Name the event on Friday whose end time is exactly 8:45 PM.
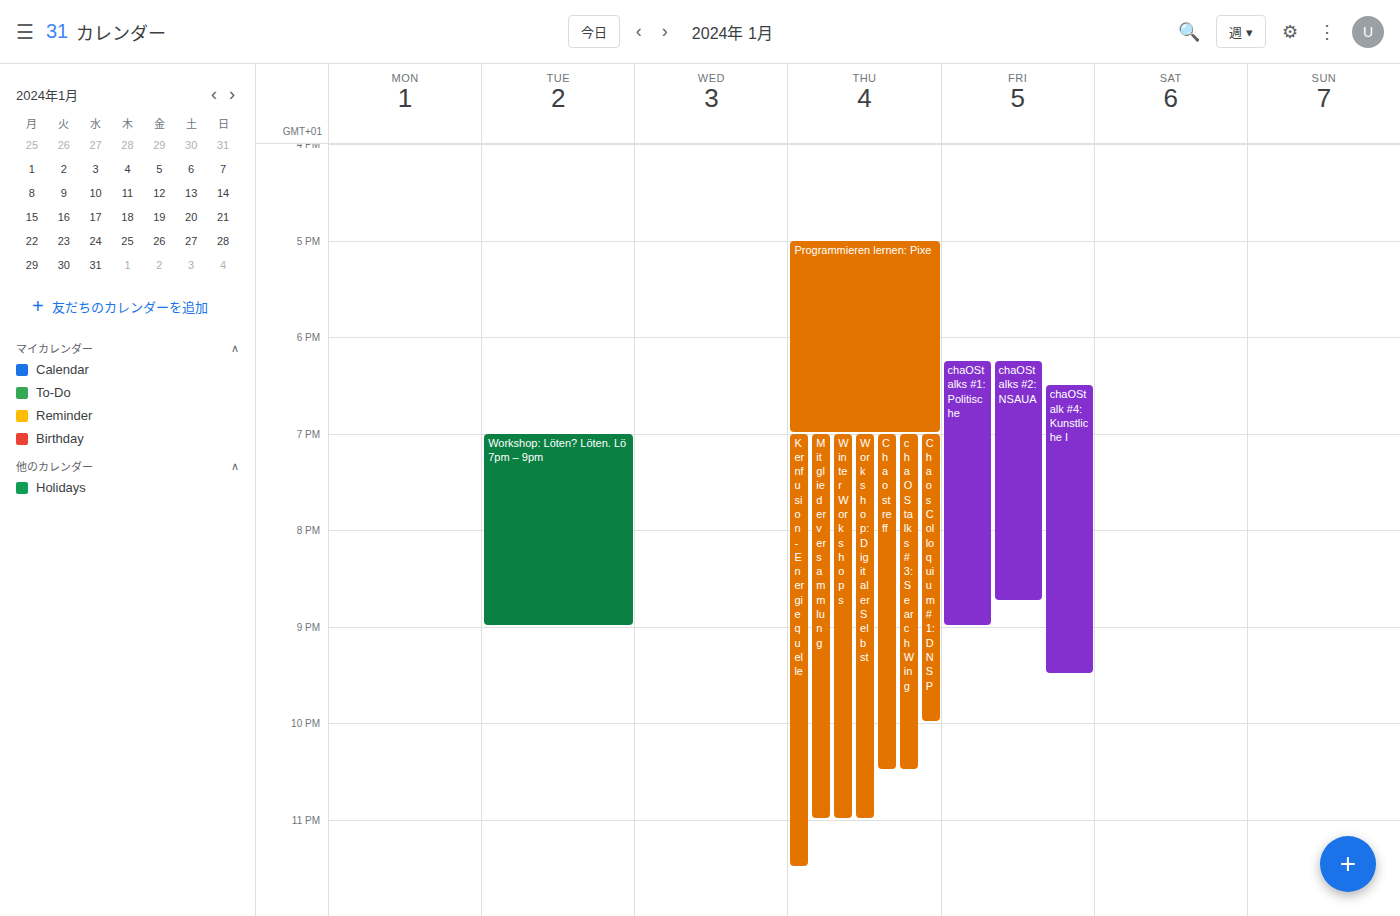
"chaOStalks #2: NSAUA"